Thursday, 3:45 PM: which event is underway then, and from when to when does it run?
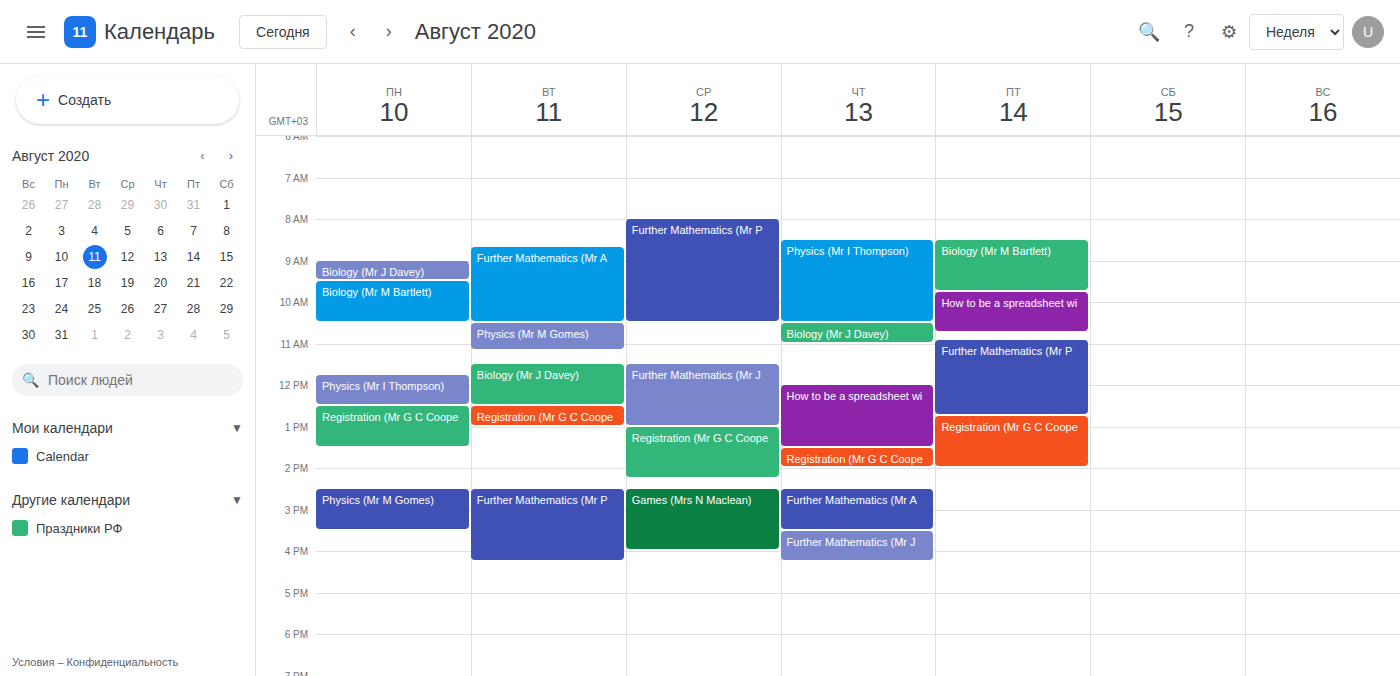
"Further Mathematics (Mr J", 3:30 PM to 4:15 PM